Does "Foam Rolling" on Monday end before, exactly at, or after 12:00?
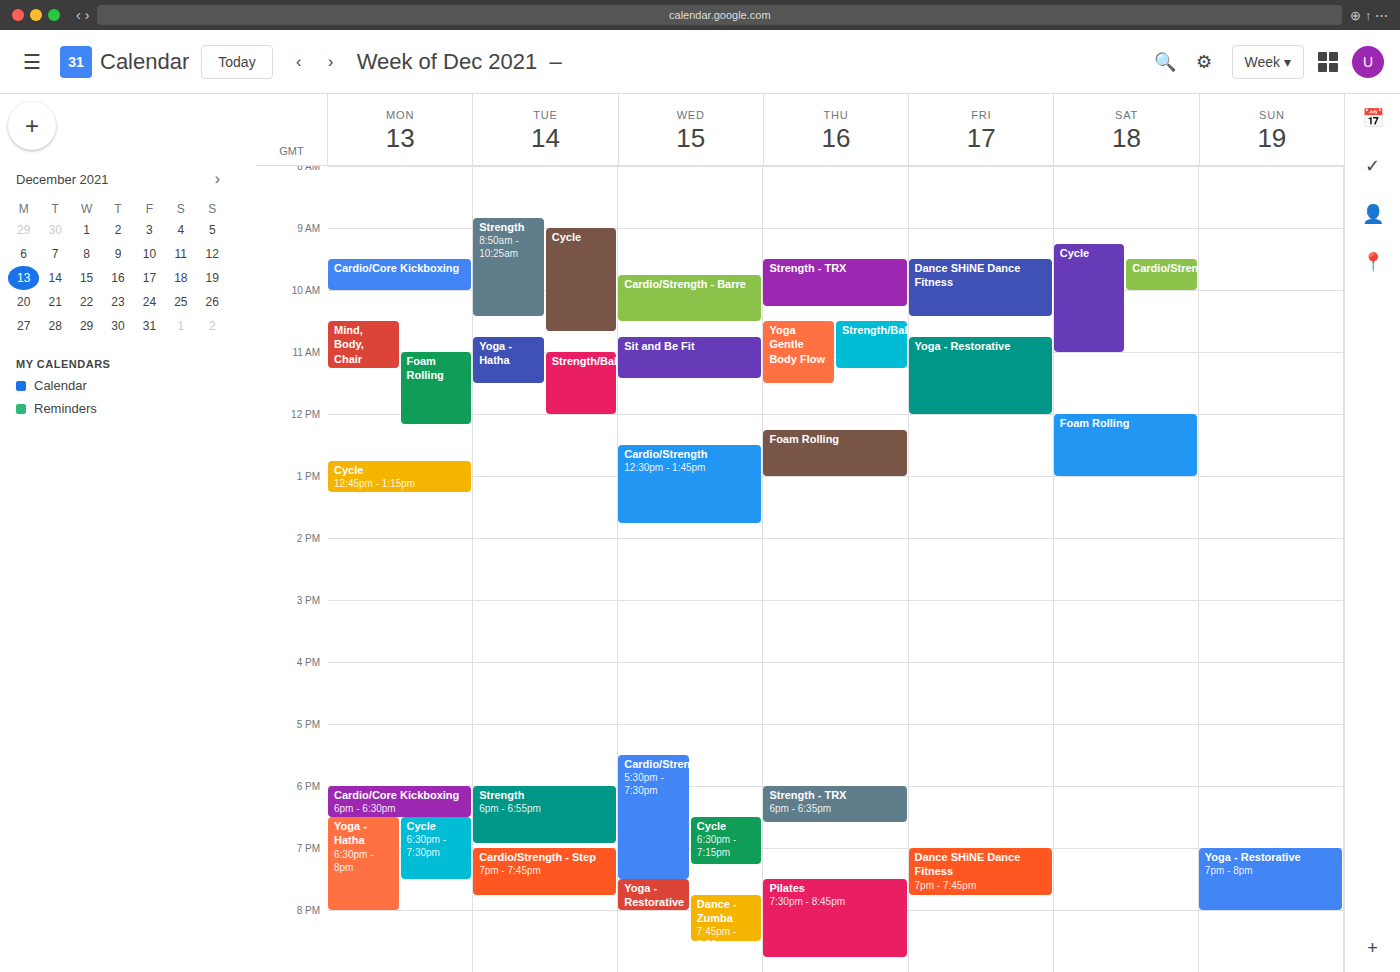
12:10 -- after 12:00, 10 minutes below the 12:00 line.